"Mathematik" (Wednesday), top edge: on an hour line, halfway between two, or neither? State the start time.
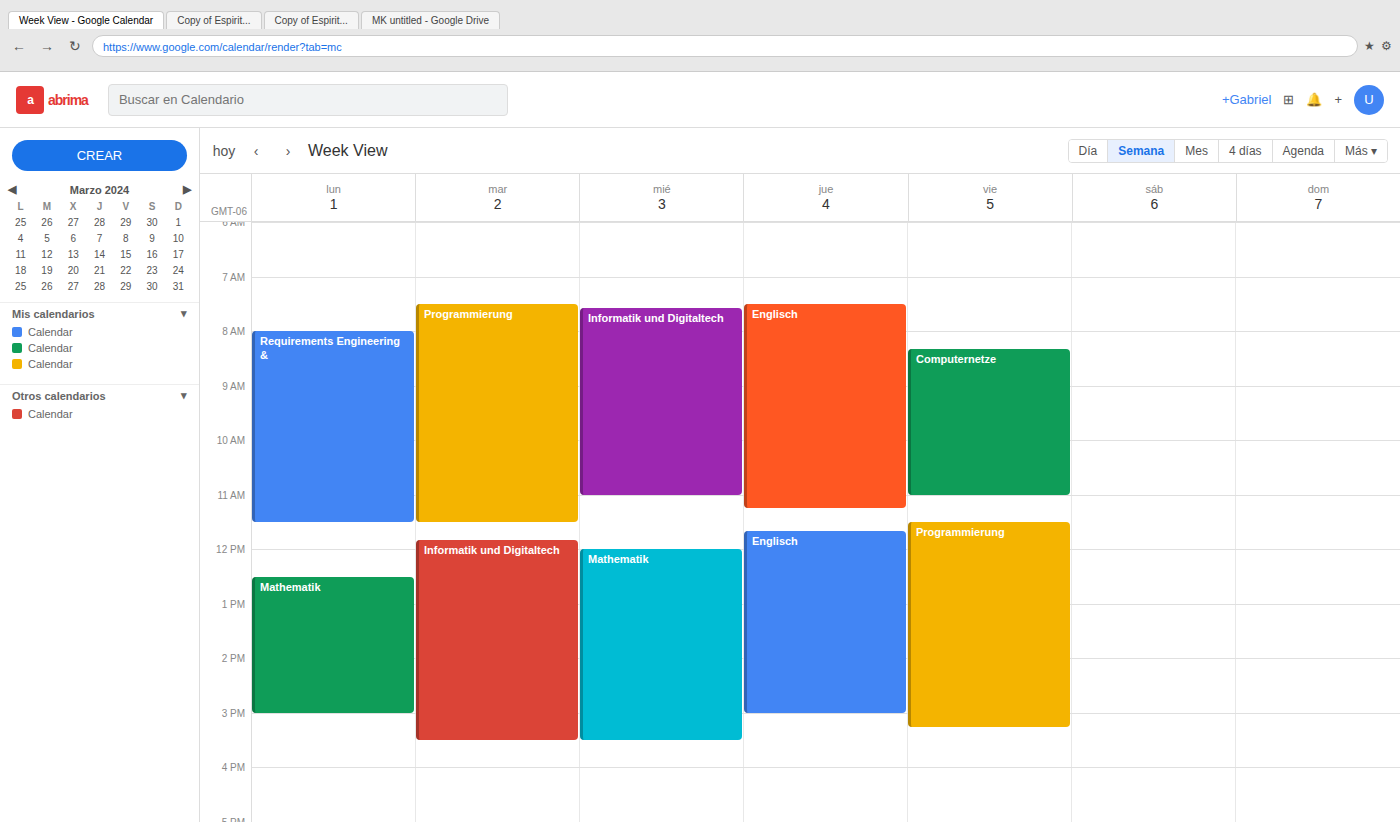
12:00 PM -- exactly on the 12 PM line.